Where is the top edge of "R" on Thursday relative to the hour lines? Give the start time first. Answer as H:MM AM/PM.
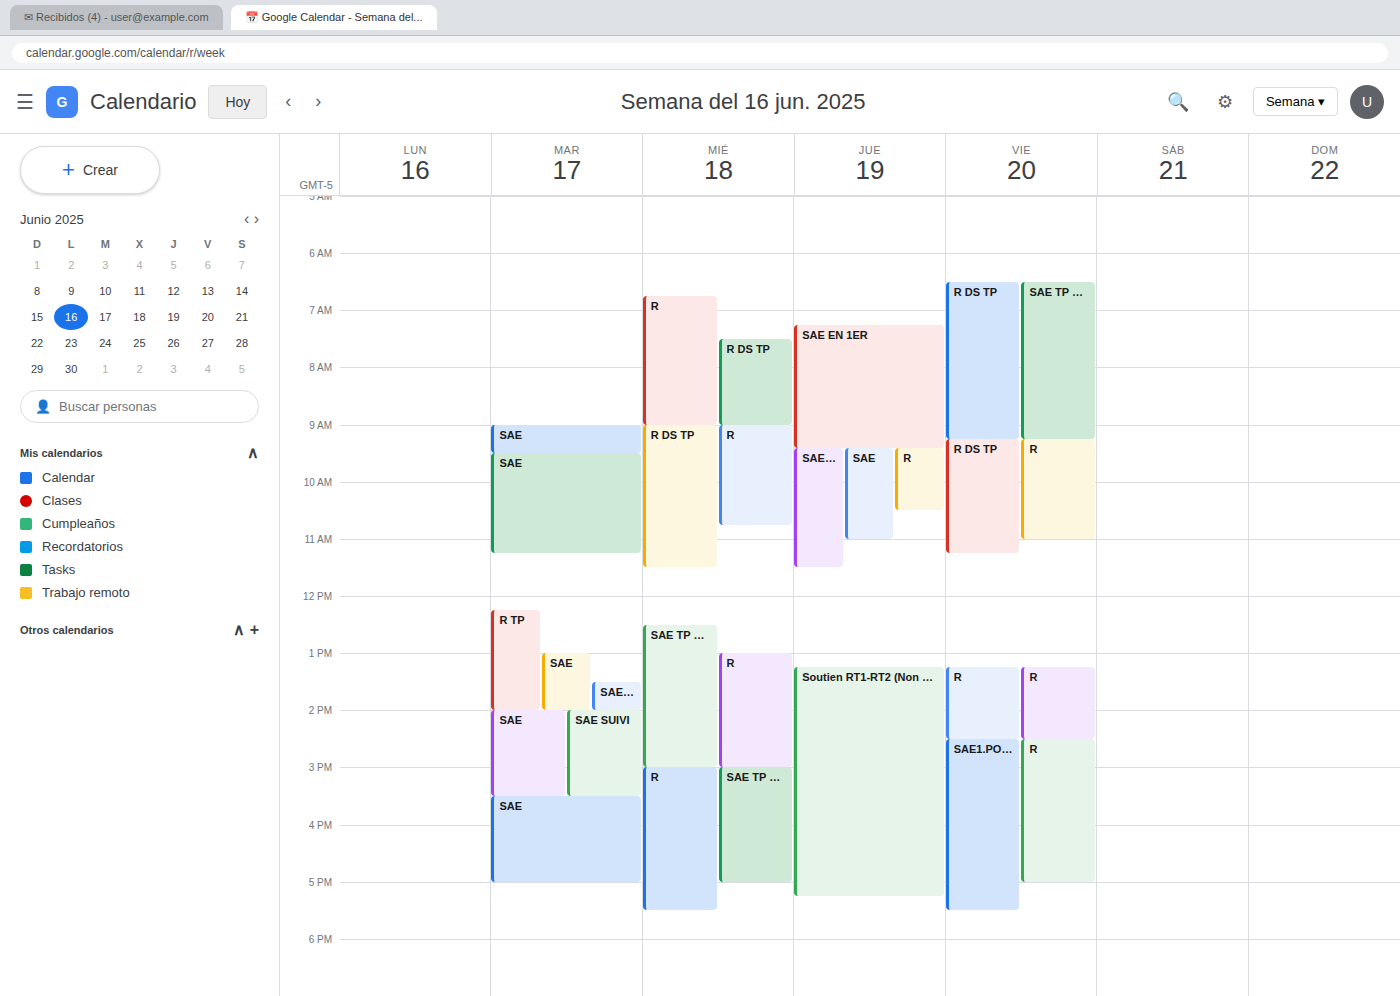
9:25 AM -- neither: 25 minutes below the 9 AM line and 35 minutes above the 10 AM line.